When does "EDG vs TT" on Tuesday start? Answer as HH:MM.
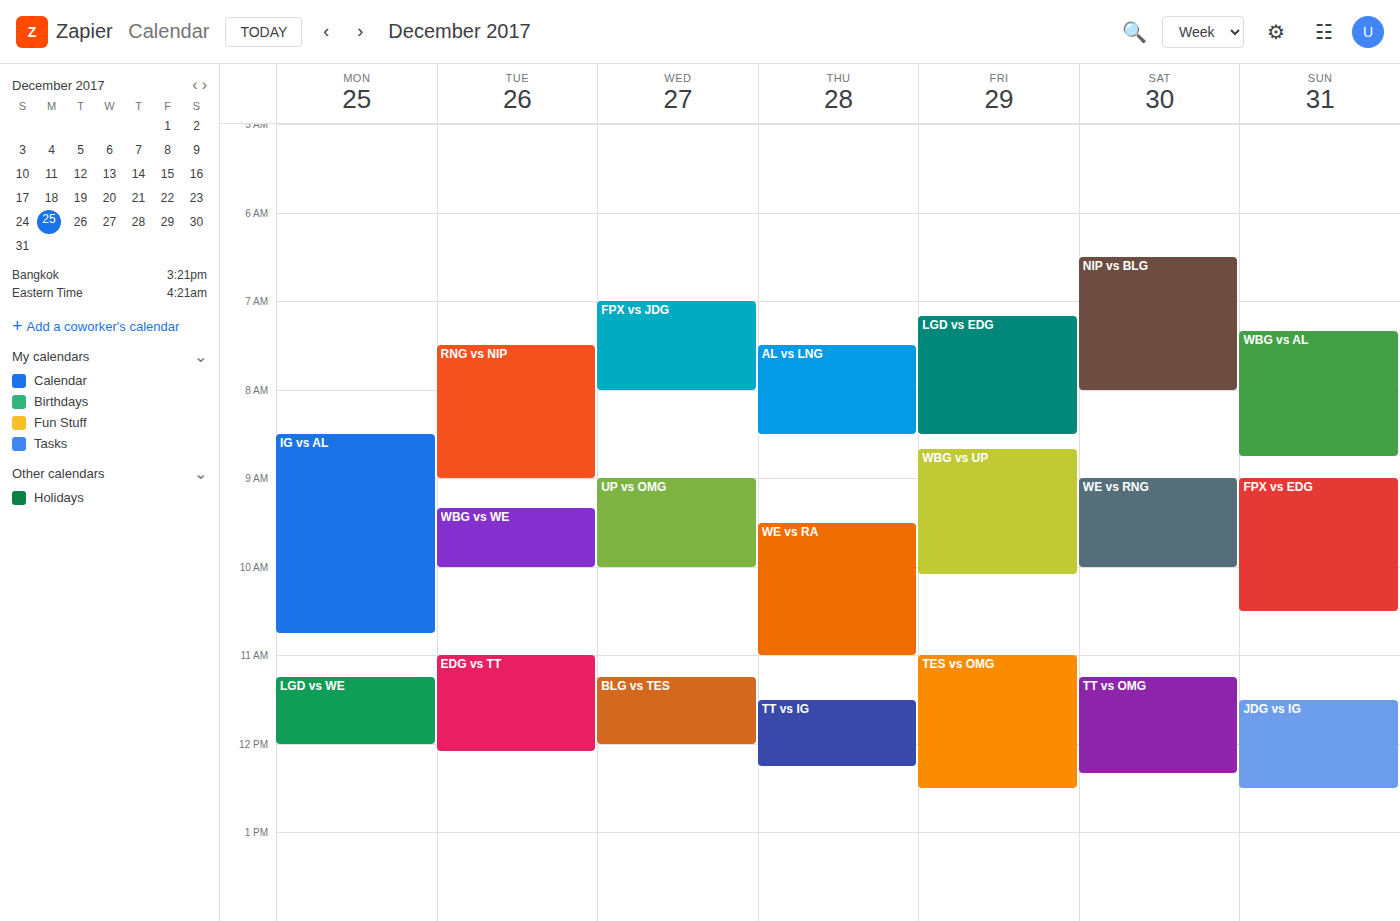
11:00